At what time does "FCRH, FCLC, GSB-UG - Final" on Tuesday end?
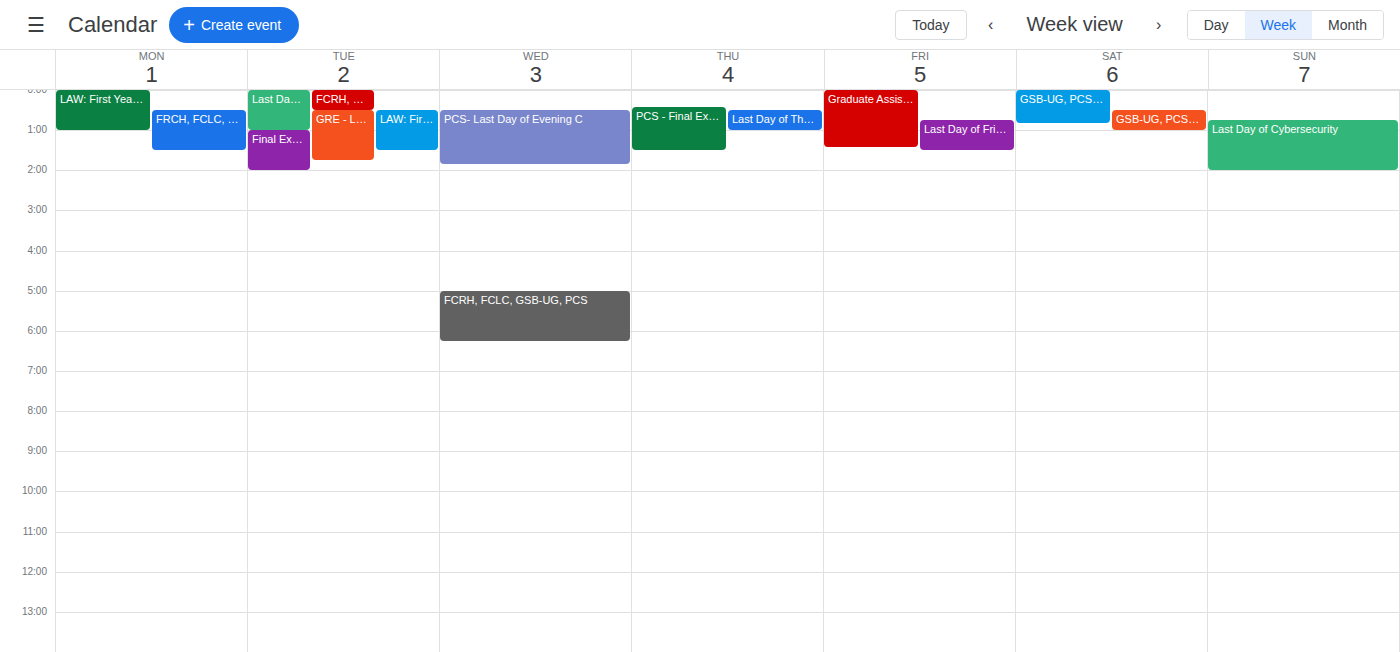
00:30